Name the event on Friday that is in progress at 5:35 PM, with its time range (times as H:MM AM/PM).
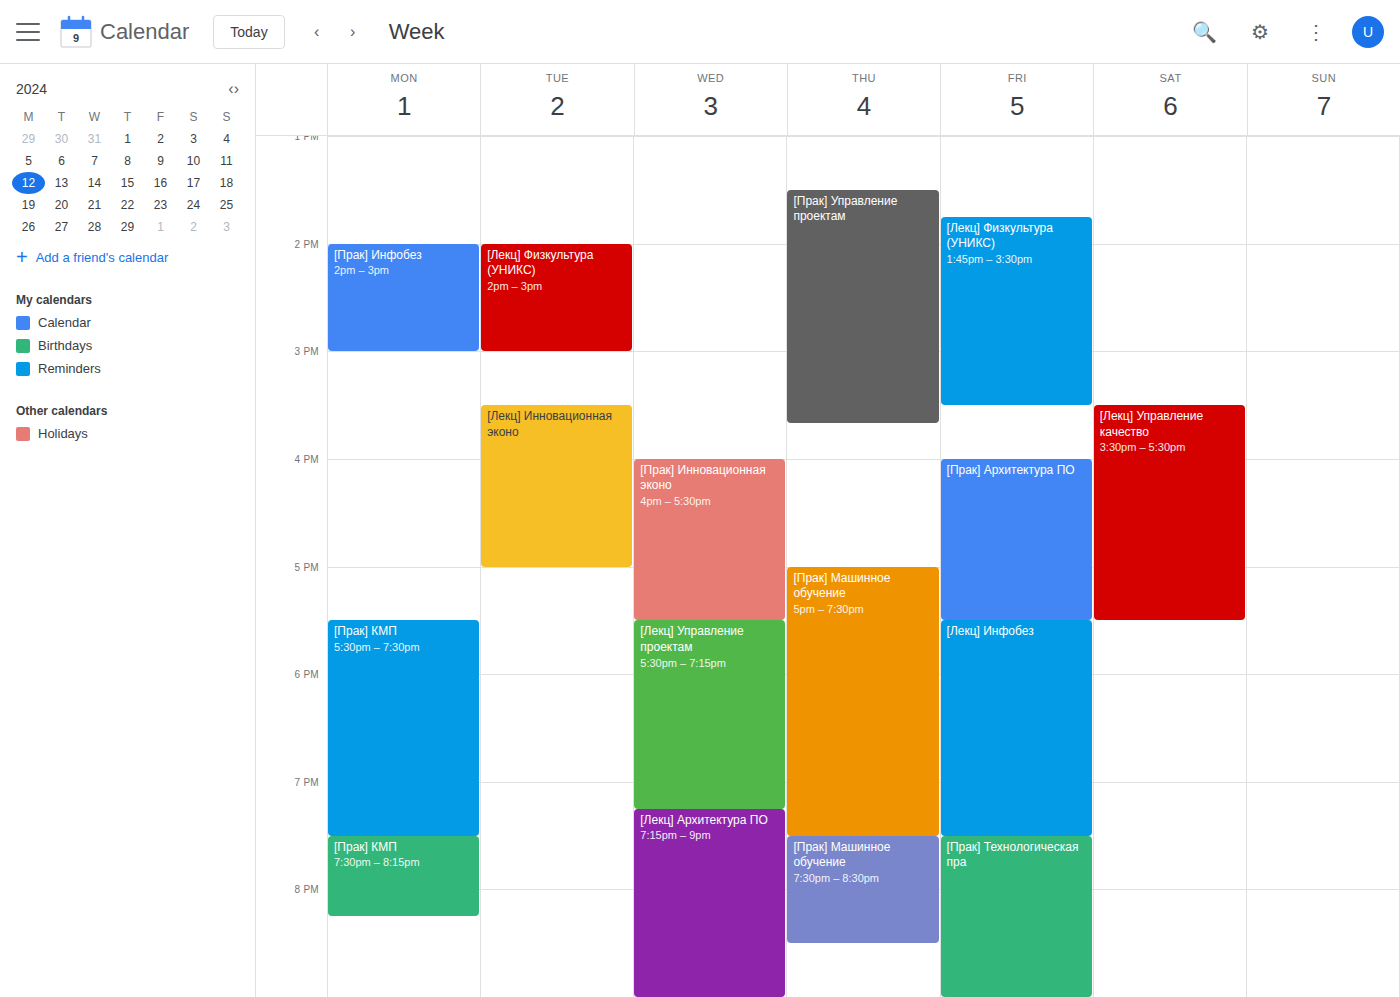
"[Лекц] Инфобез", 5:30 PM to 7:30 PM